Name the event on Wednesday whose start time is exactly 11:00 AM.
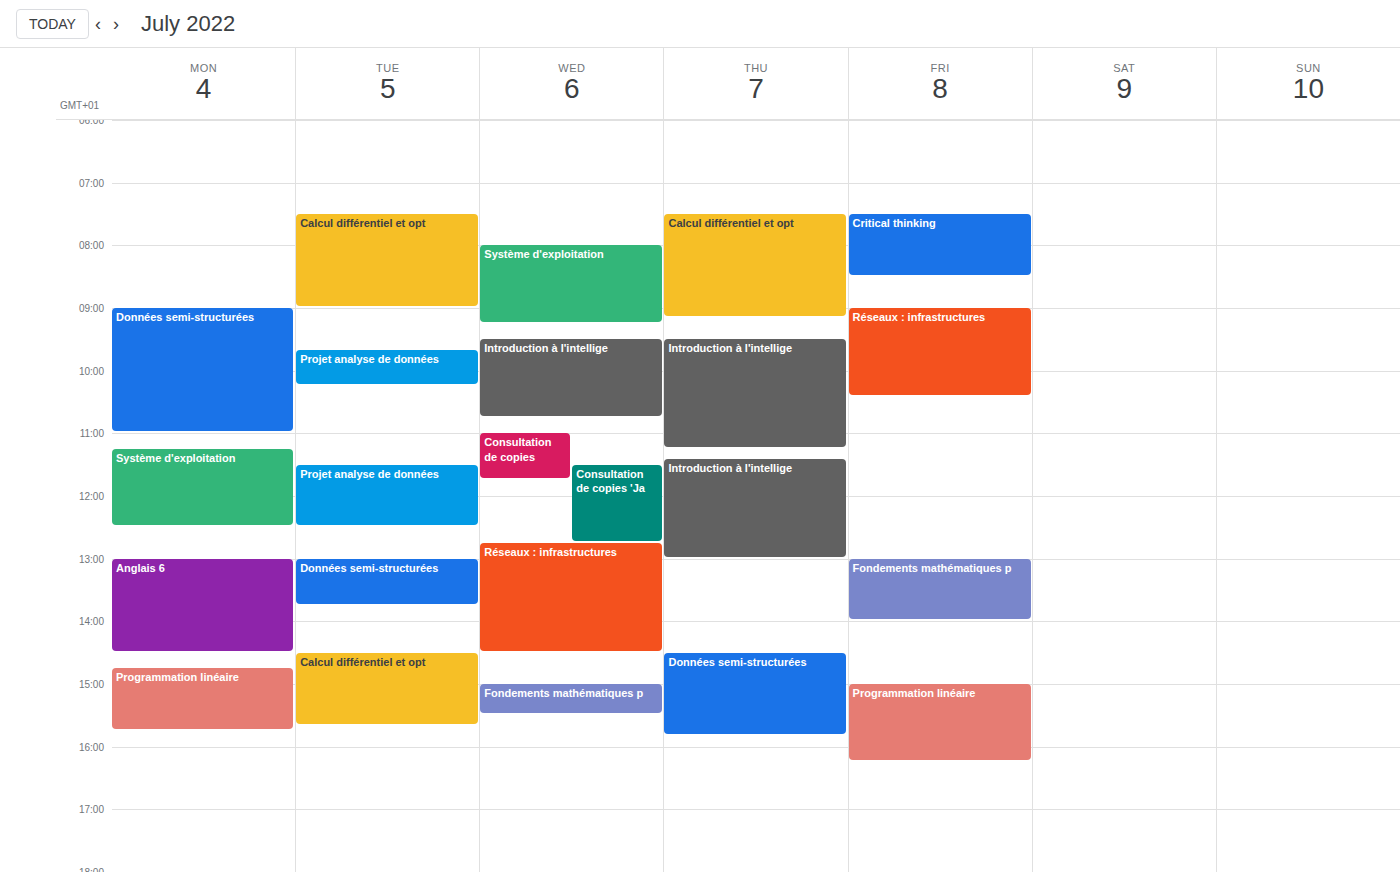
"Consultation de copies"